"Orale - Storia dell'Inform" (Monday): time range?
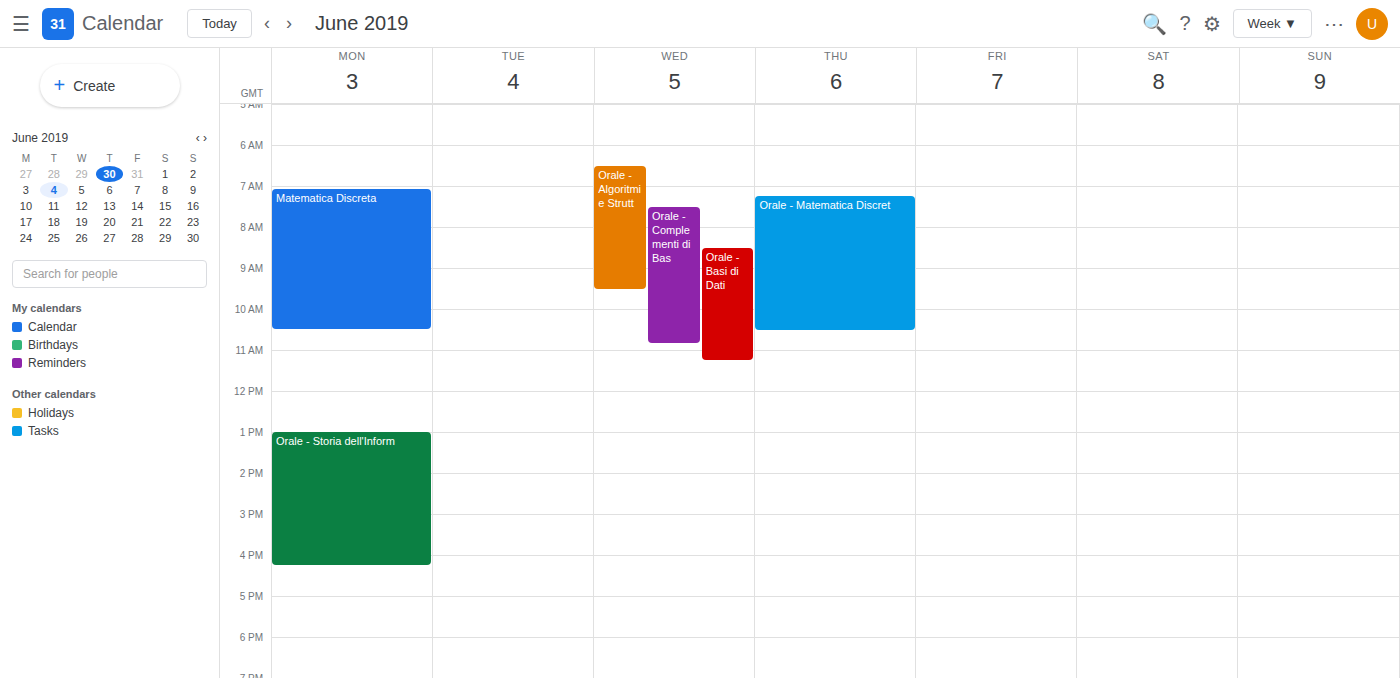
1:00 PM to 4:15 PM